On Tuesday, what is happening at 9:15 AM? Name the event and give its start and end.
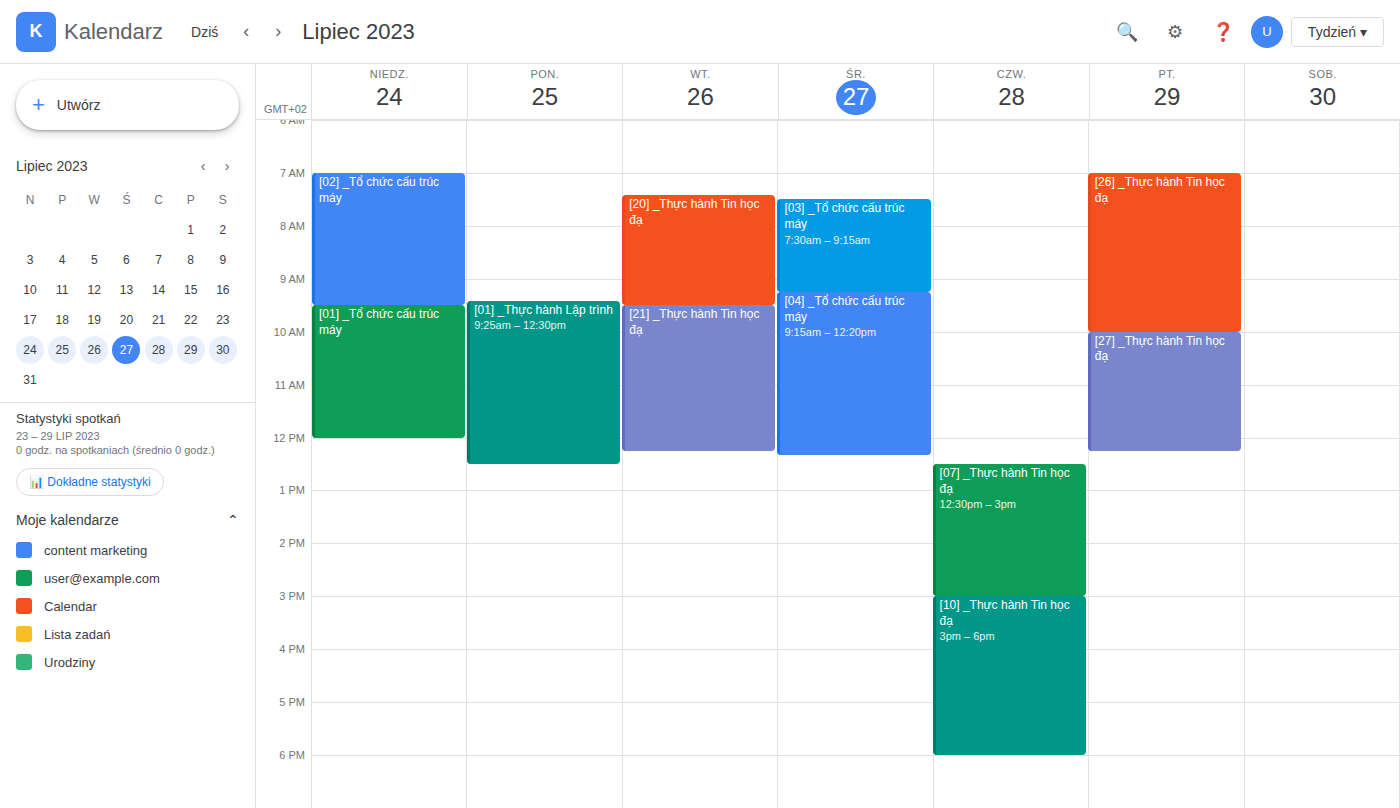
"[20] _Thực hành Tin học đạ", 7:25 AM to 9:30 AM